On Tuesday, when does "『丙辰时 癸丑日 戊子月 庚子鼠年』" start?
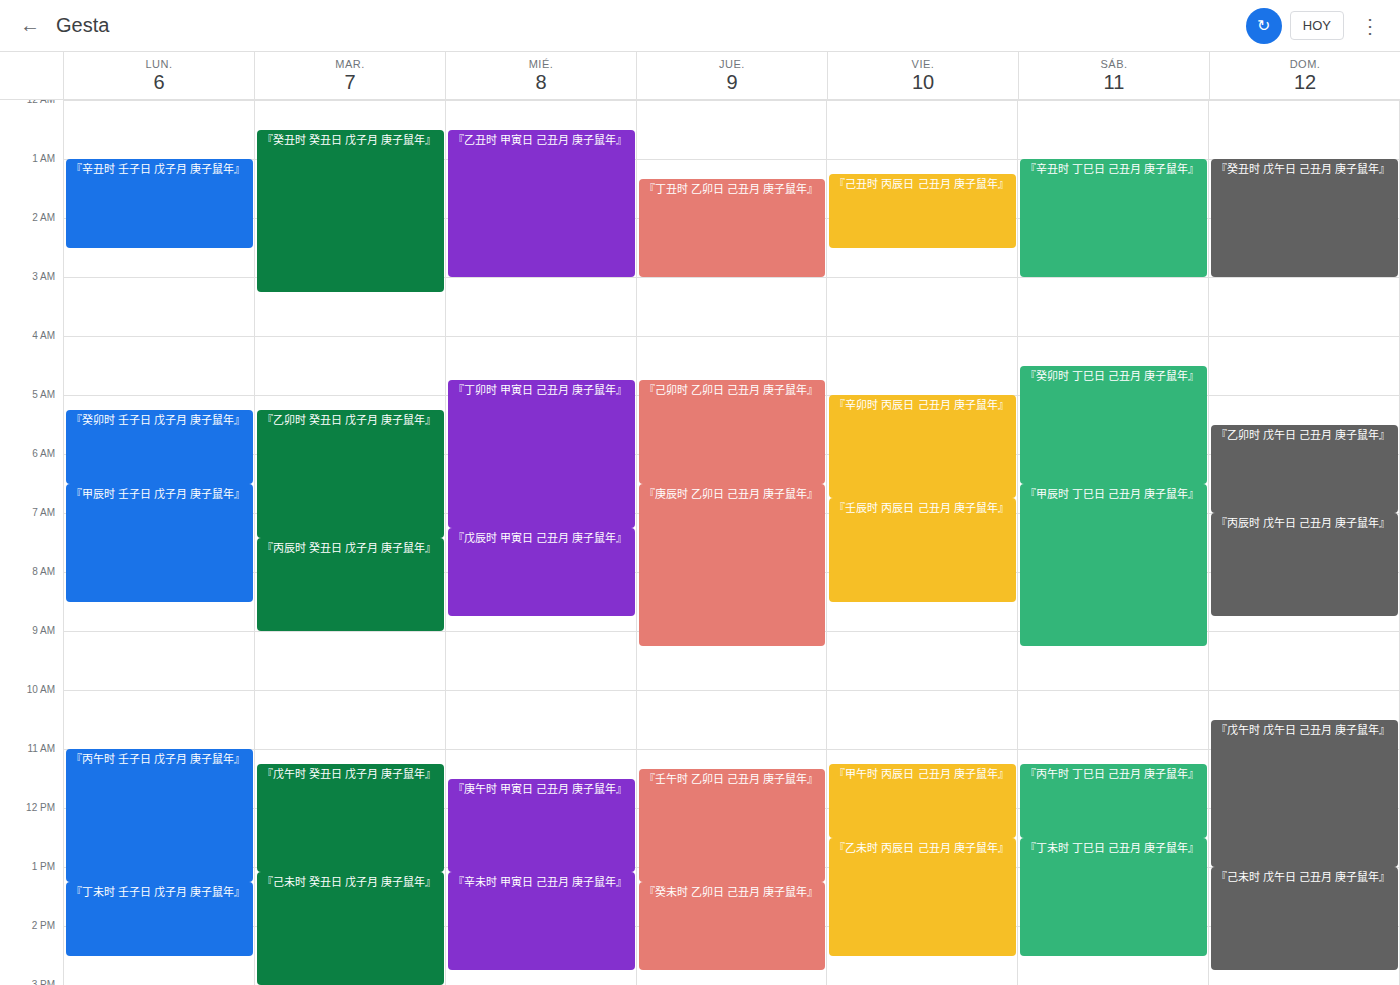
7:25 AM